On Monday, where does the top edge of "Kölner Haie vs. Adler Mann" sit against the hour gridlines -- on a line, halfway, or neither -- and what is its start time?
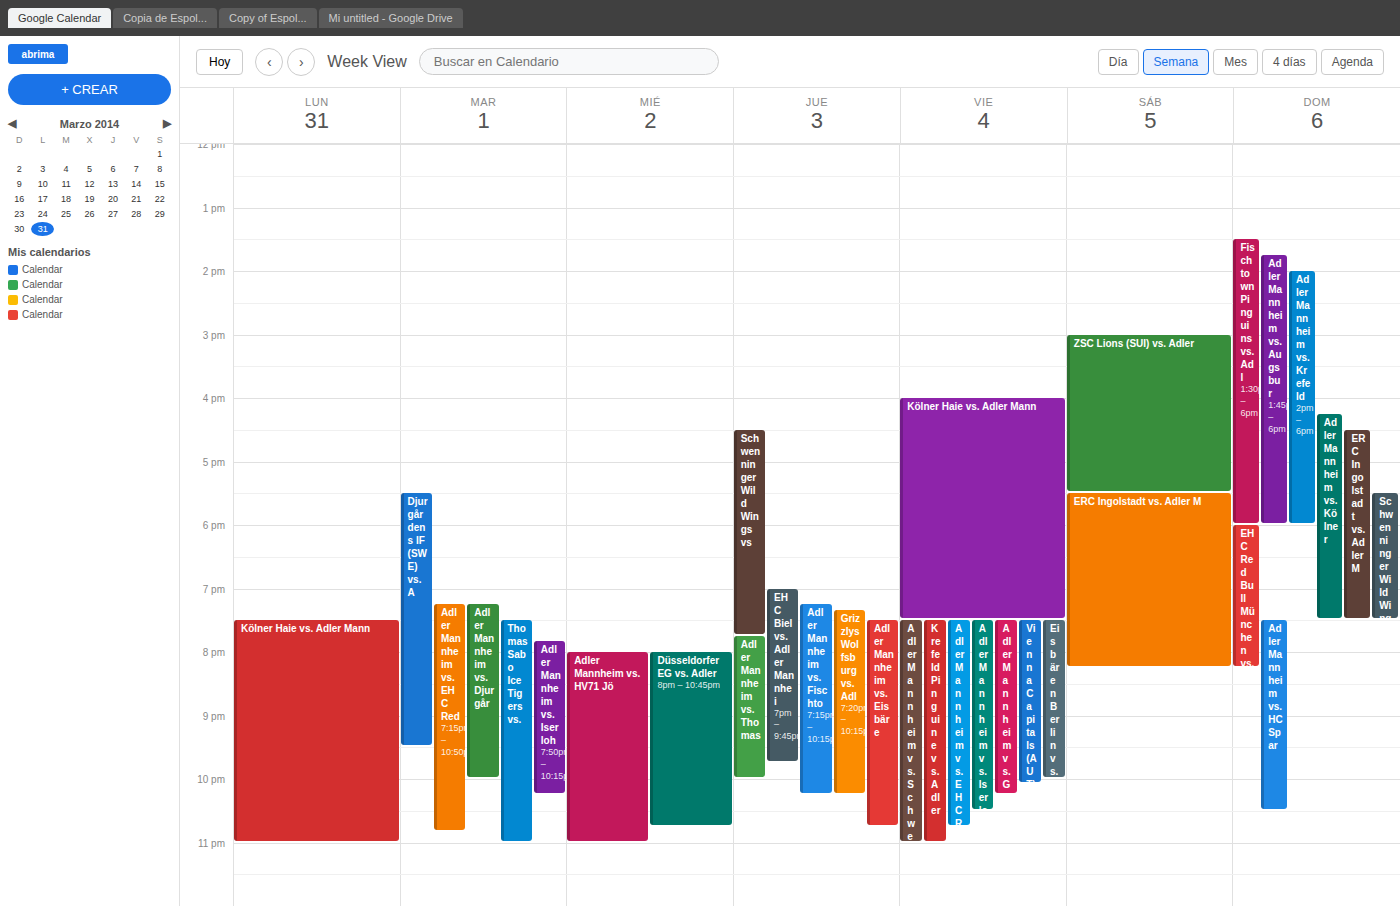
7:30 PM -- halfway between the 7 PM and 8 PM lines.